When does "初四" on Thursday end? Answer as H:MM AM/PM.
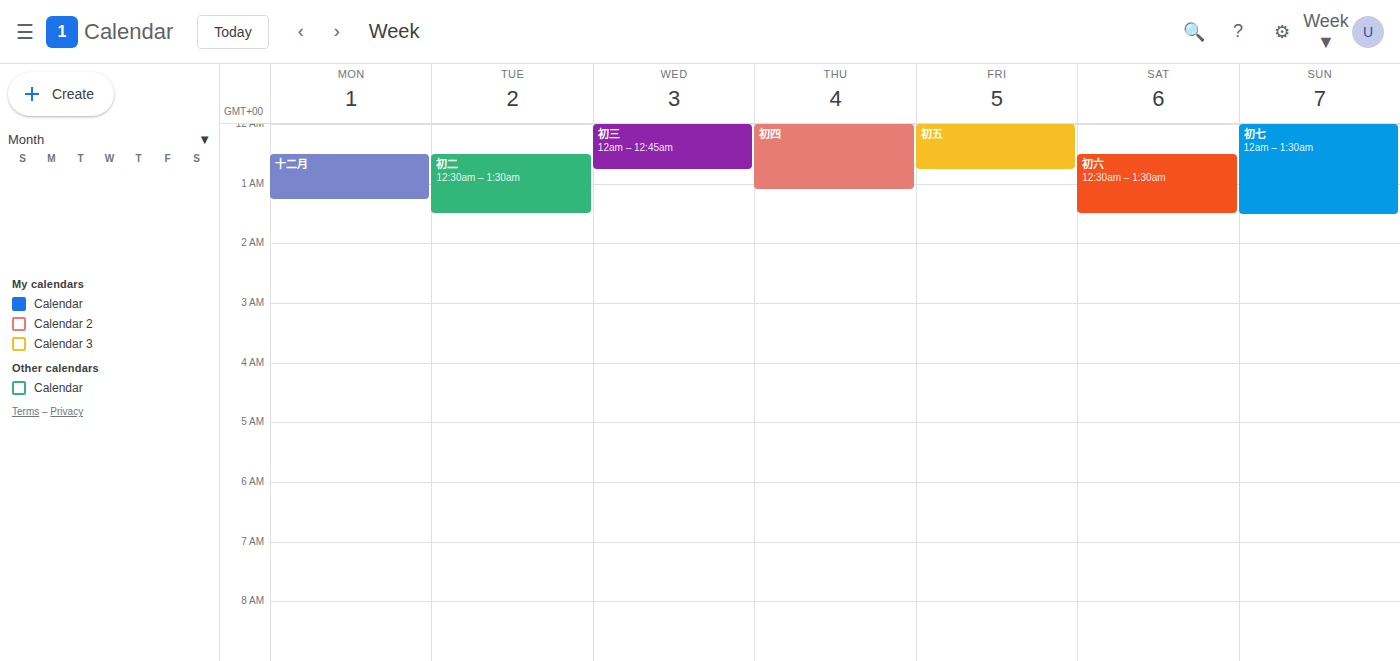
1:05 AM